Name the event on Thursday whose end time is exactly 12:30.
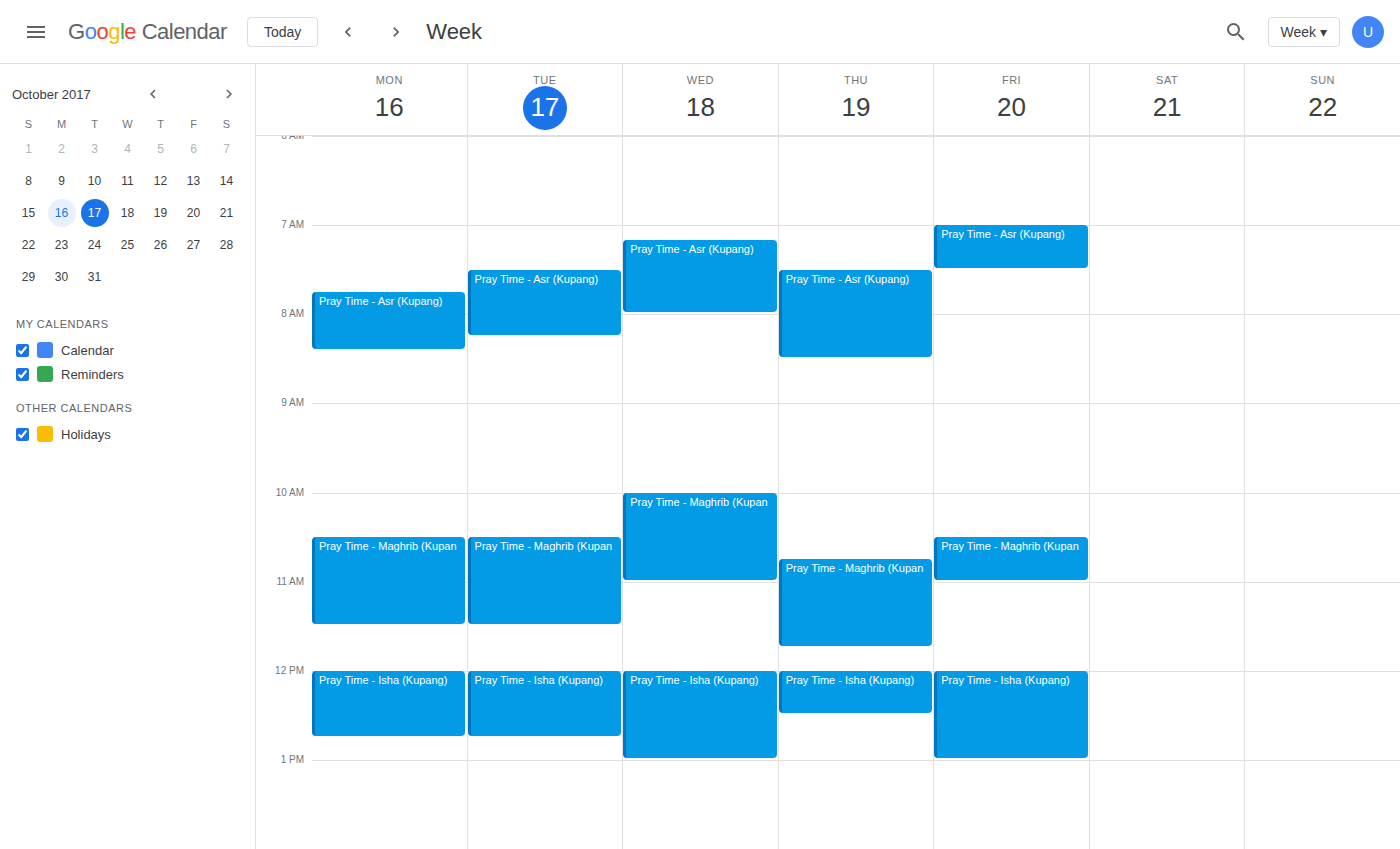
"Pray Time - Isha (Kupang)"